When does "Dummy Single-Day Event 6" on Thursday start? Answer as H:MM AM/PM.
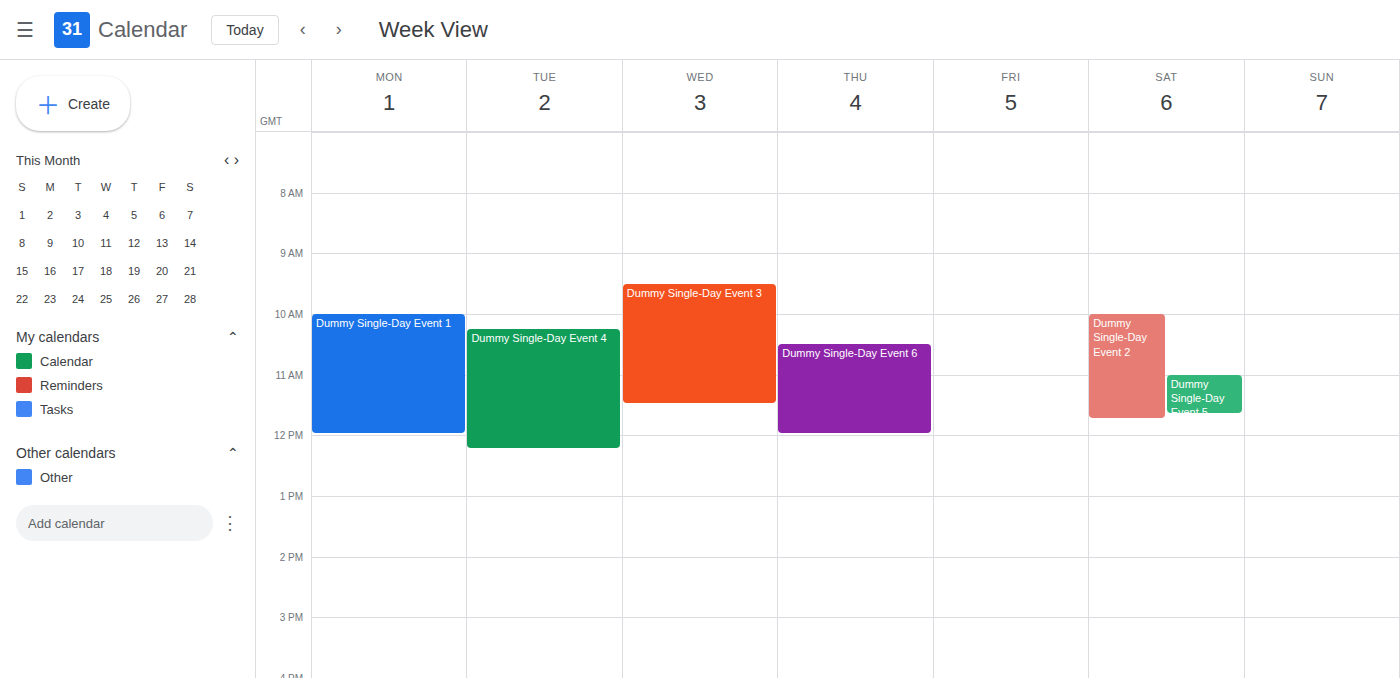
10:30 AM